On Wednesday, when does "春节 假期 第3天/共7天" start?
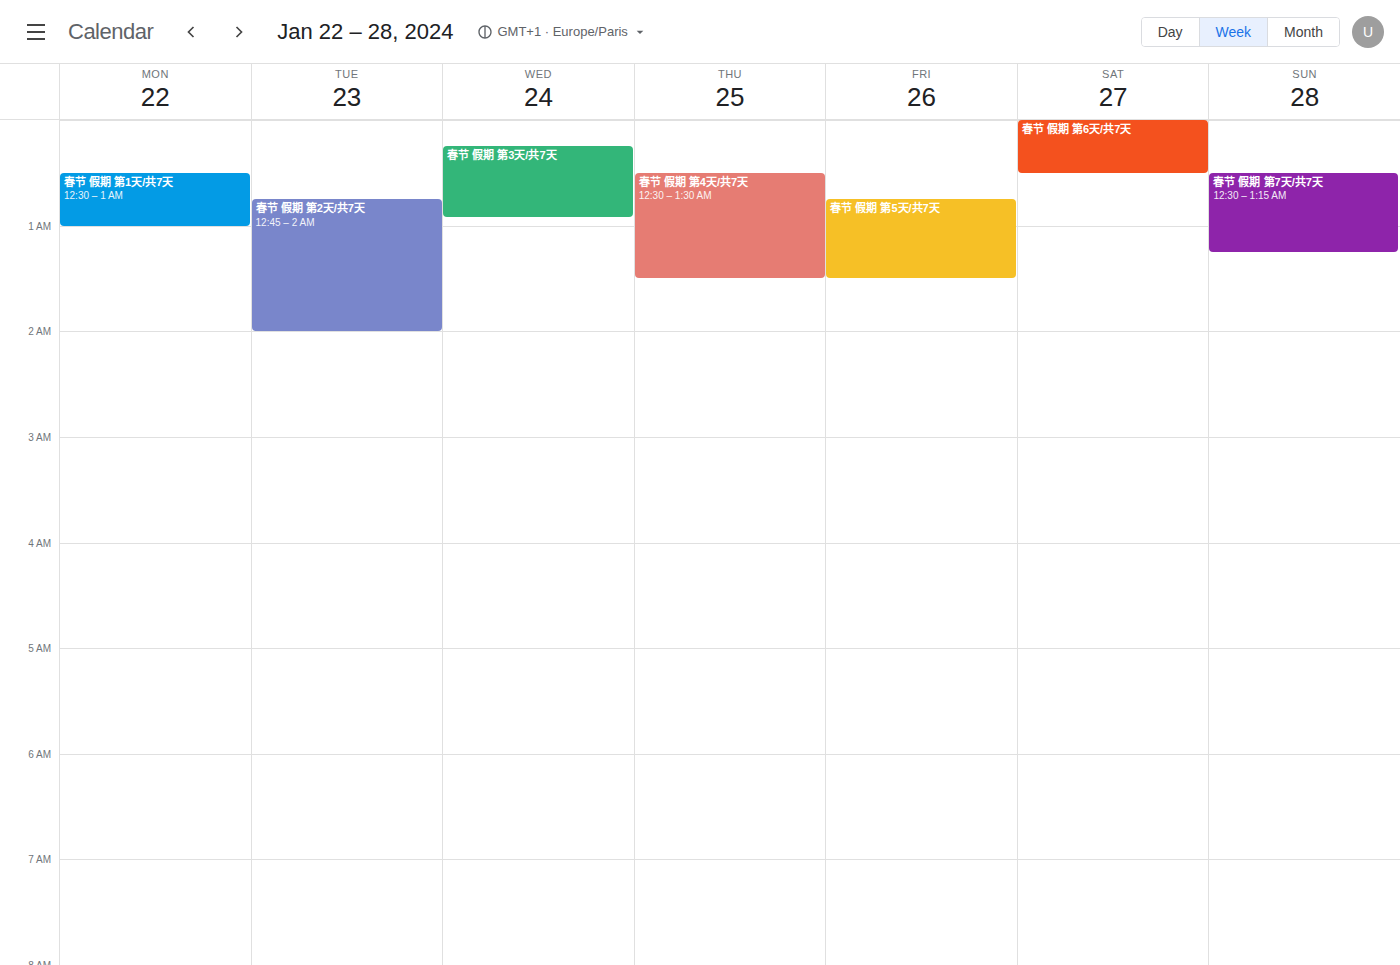
12:15 AM